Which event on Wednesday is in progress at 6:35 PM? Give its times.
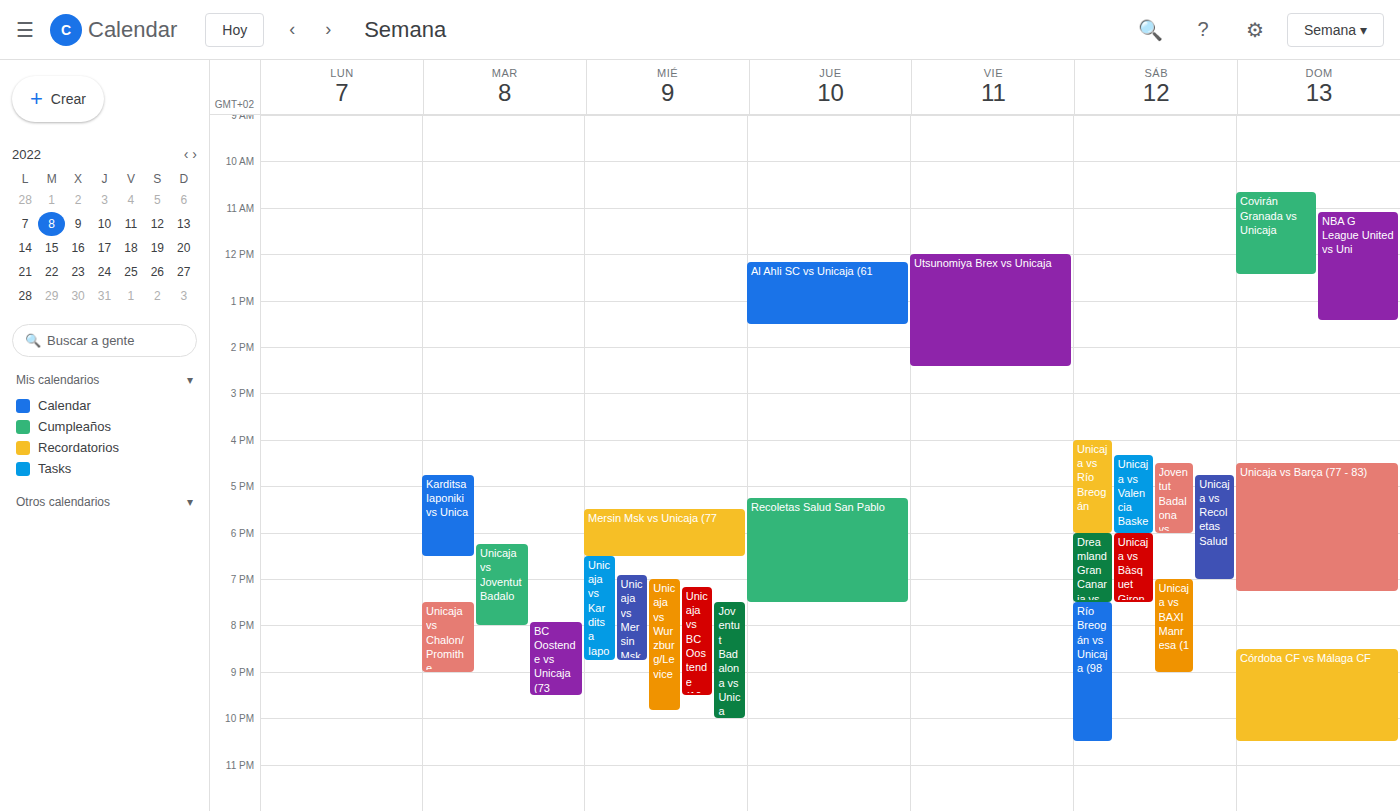
"Unicaja vs Karditsa Iaponi", 6:30 PM to 8:45 PM